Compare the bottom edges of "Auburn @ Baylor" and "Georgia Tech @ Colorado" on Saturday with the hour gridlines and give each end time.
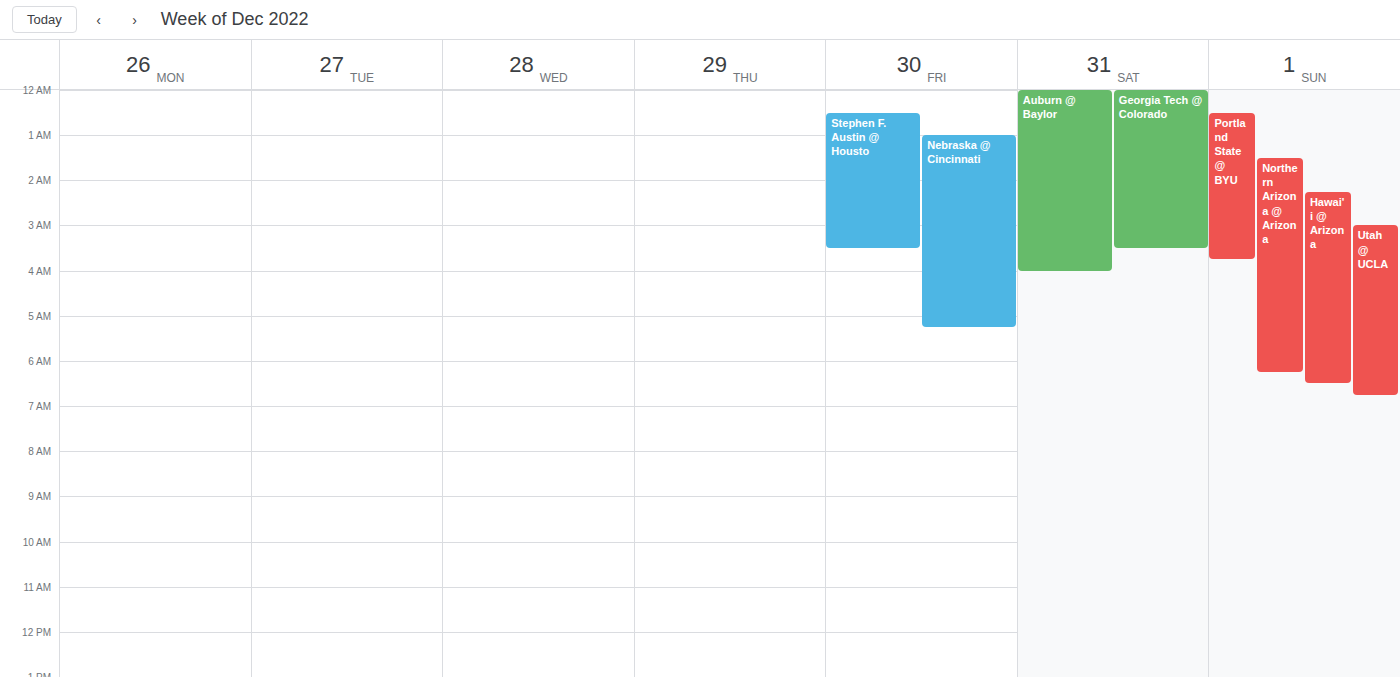
"Auburn @ Baylor": 04:00, exactly on the 04:00 line. "Georgia Tech @ Colorado": 03:30, halfway between the 03:00 and 04:00 lines.